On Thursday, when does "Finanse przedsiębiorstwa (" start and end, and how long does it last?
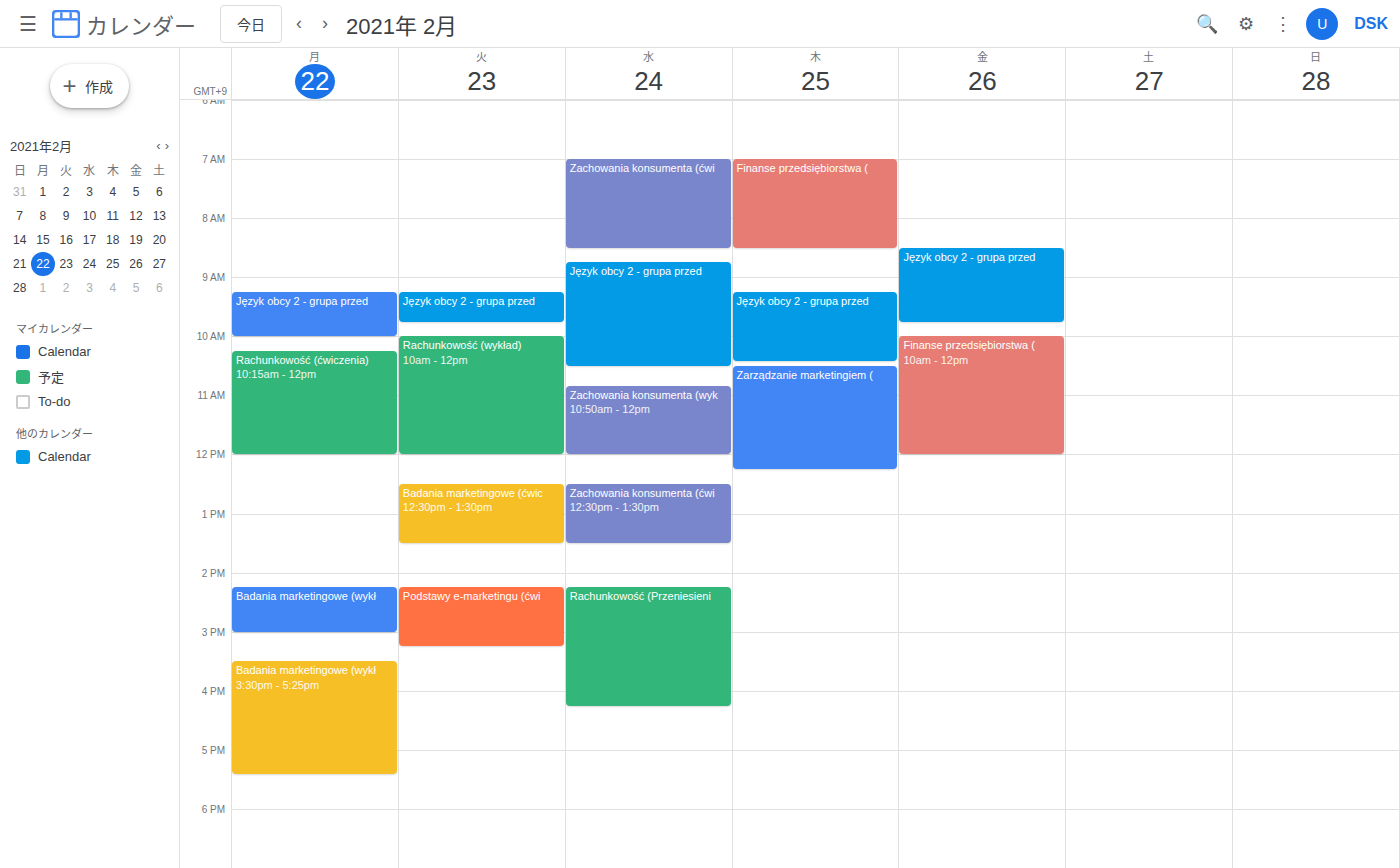
07:00 to 08:30, 1 hour 30 minutes